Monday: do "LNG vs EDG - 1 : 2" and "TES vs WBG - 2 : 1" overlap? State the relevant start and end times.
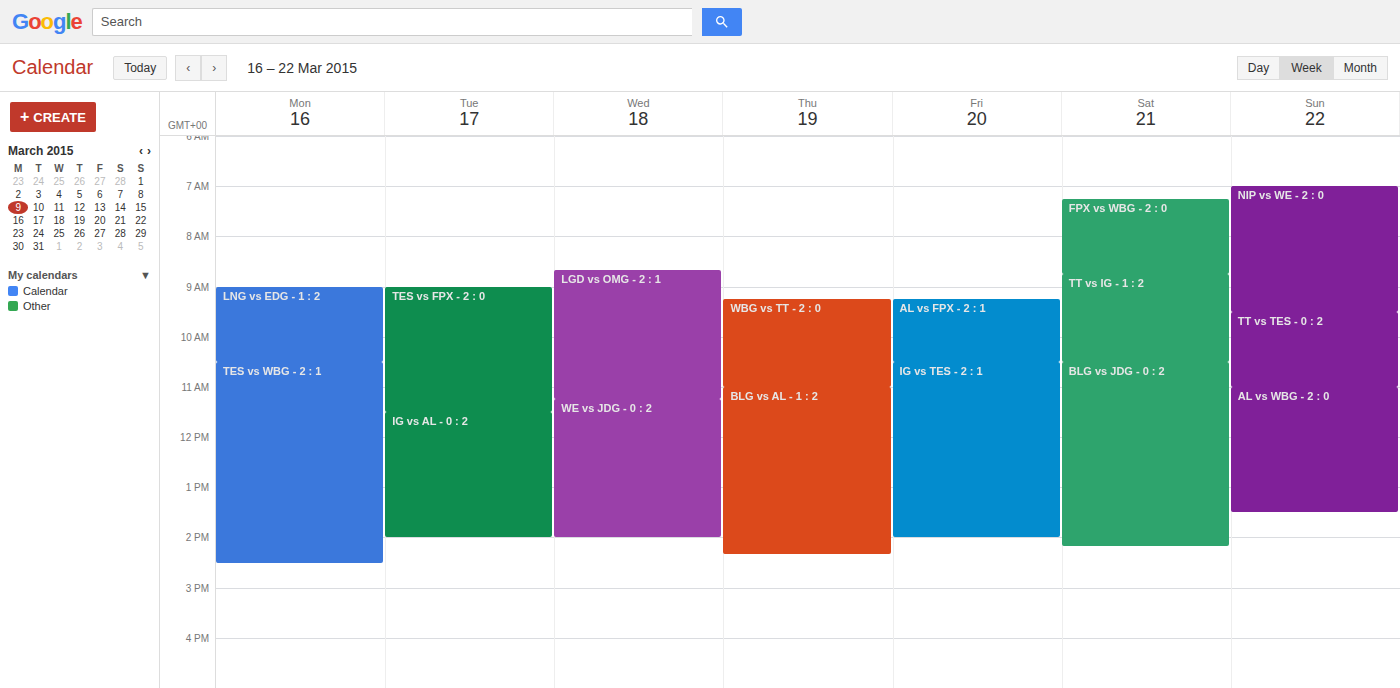
"LNG vs EDG - 1 : 2" ends at 10:30 AM, exactly when "TES vs WBG - 2 : 1" starts -- they touch but do not overlap.